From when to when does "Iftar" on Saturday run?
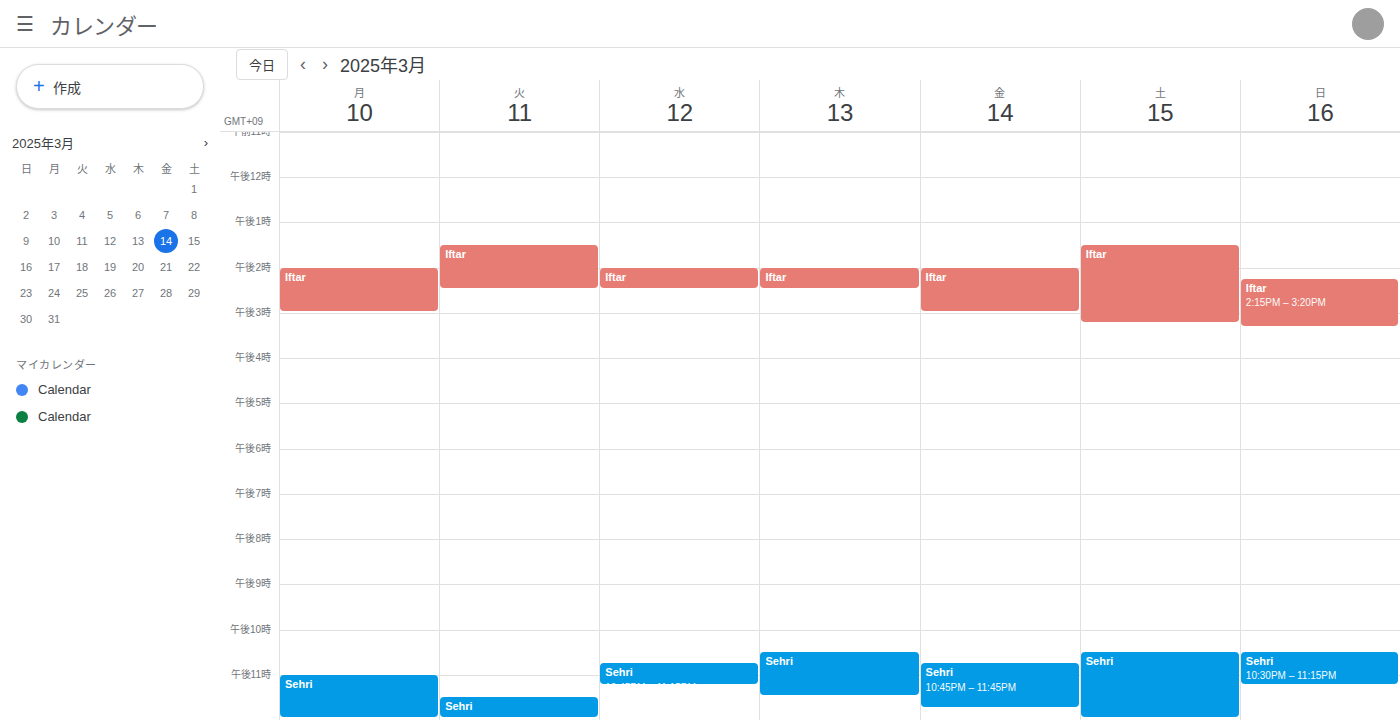
1:30 PM to 3:15 PM